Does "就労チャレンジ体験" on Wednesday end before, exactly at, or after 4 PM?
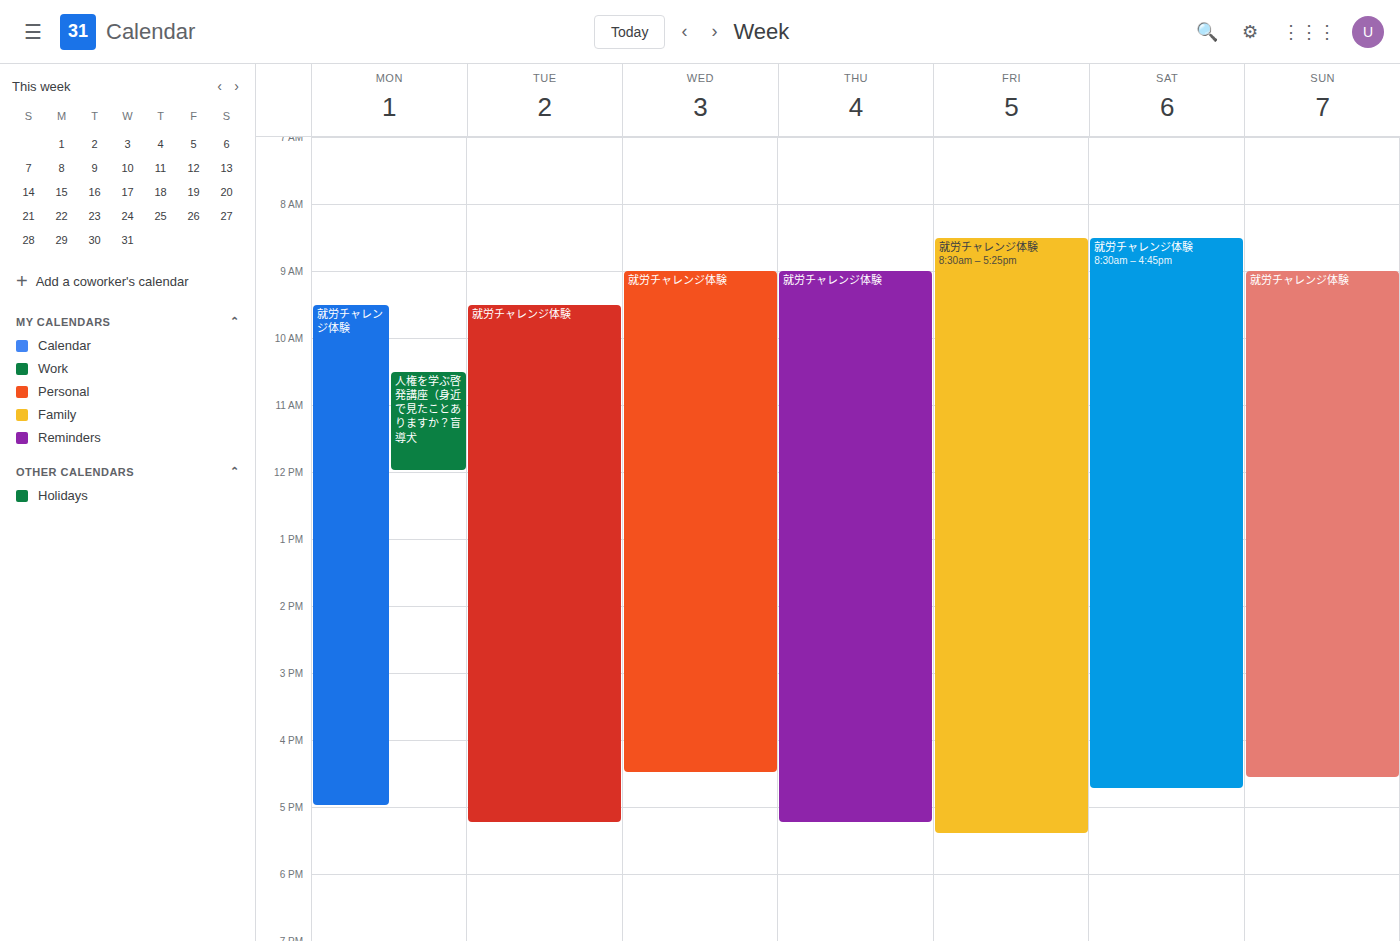
4:30 PM -- after 4 PM, 30 minutes below the 4 PM line.